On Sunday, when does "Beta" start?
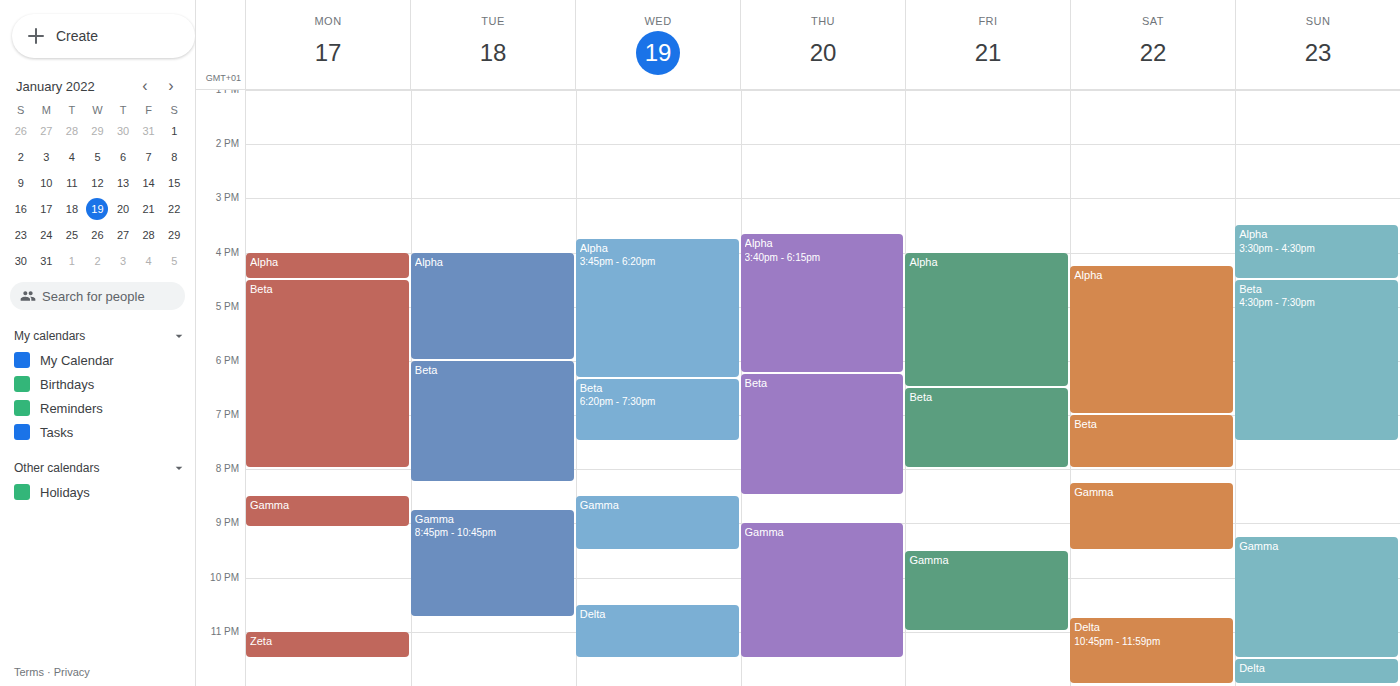
4:30 PM